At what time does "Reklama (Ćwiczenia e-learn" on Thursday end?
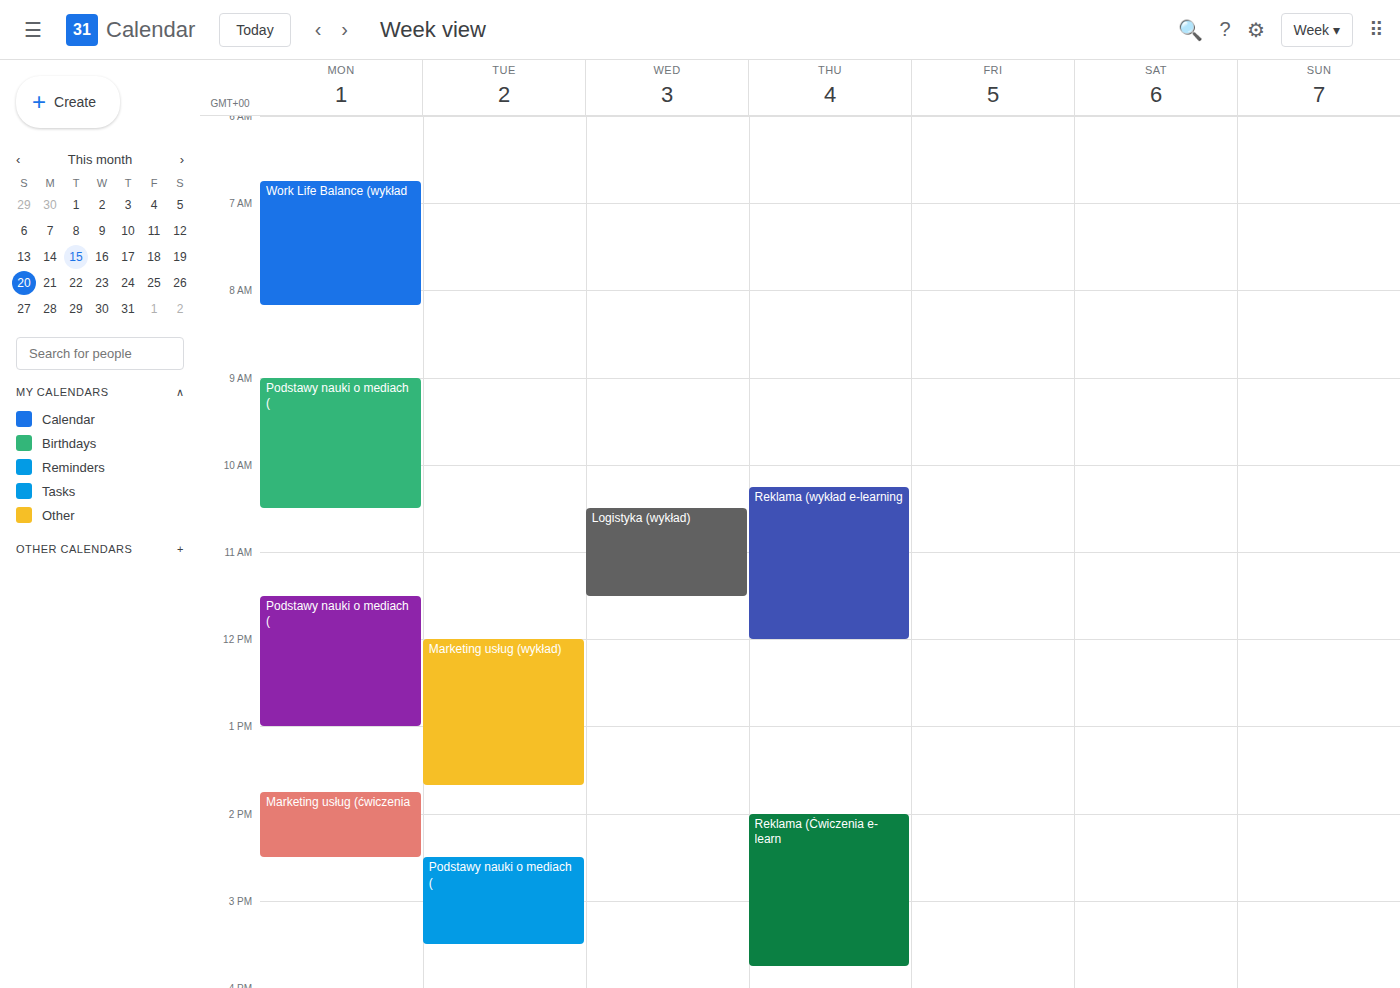
3:45 PM